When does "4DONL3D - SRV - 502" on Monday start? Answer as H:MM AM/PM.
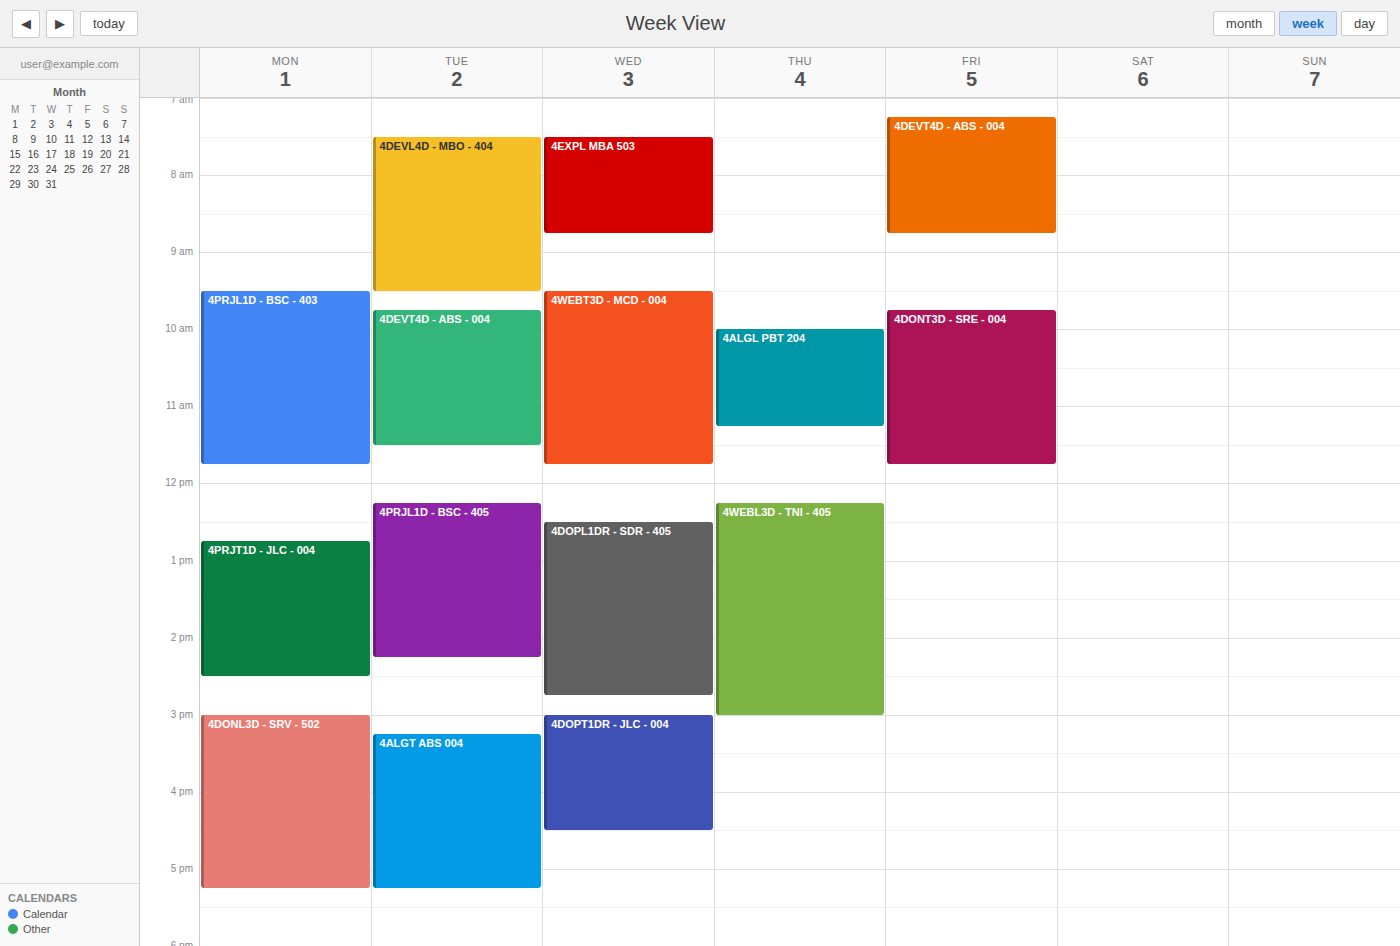
3:00 PM